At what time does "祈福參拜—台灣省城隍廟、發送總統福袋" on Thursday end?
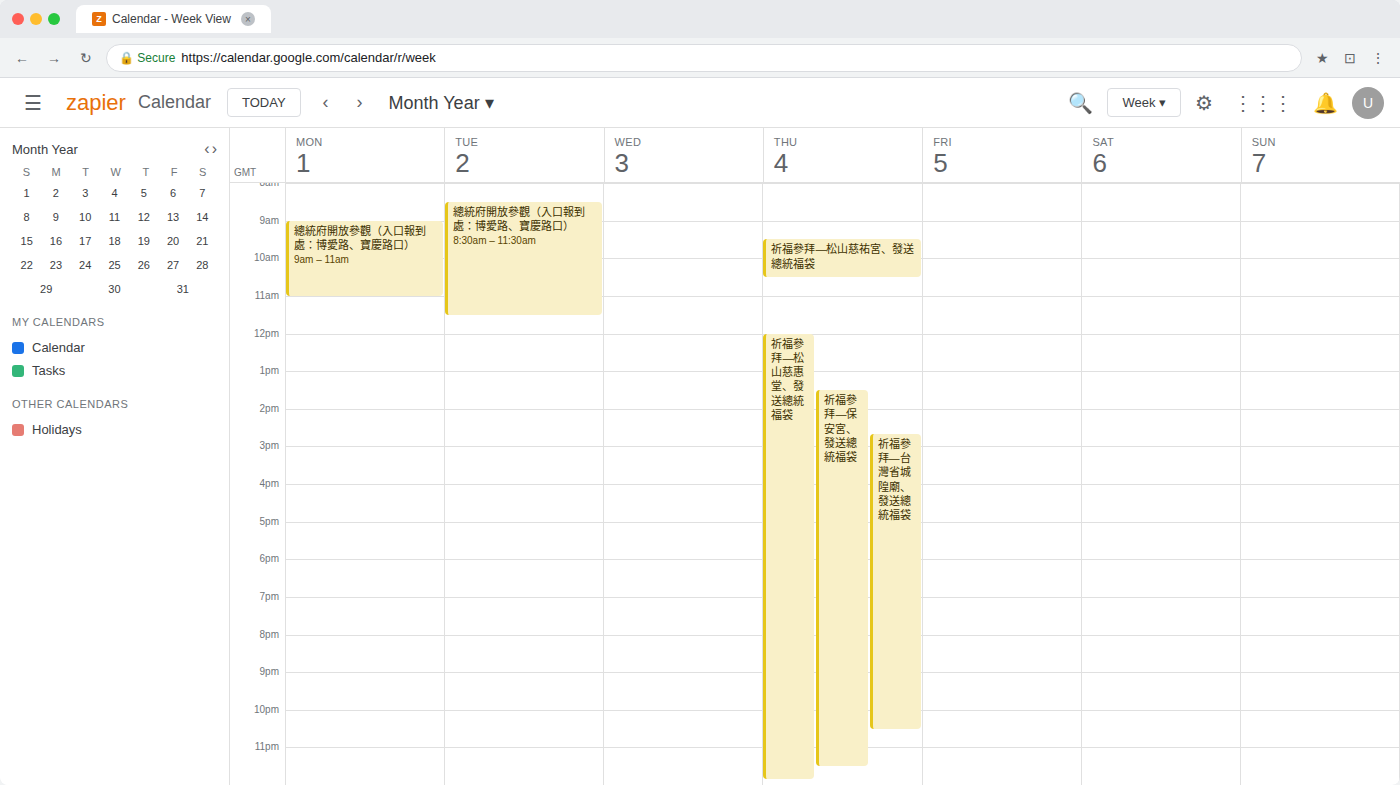
10:30 PM